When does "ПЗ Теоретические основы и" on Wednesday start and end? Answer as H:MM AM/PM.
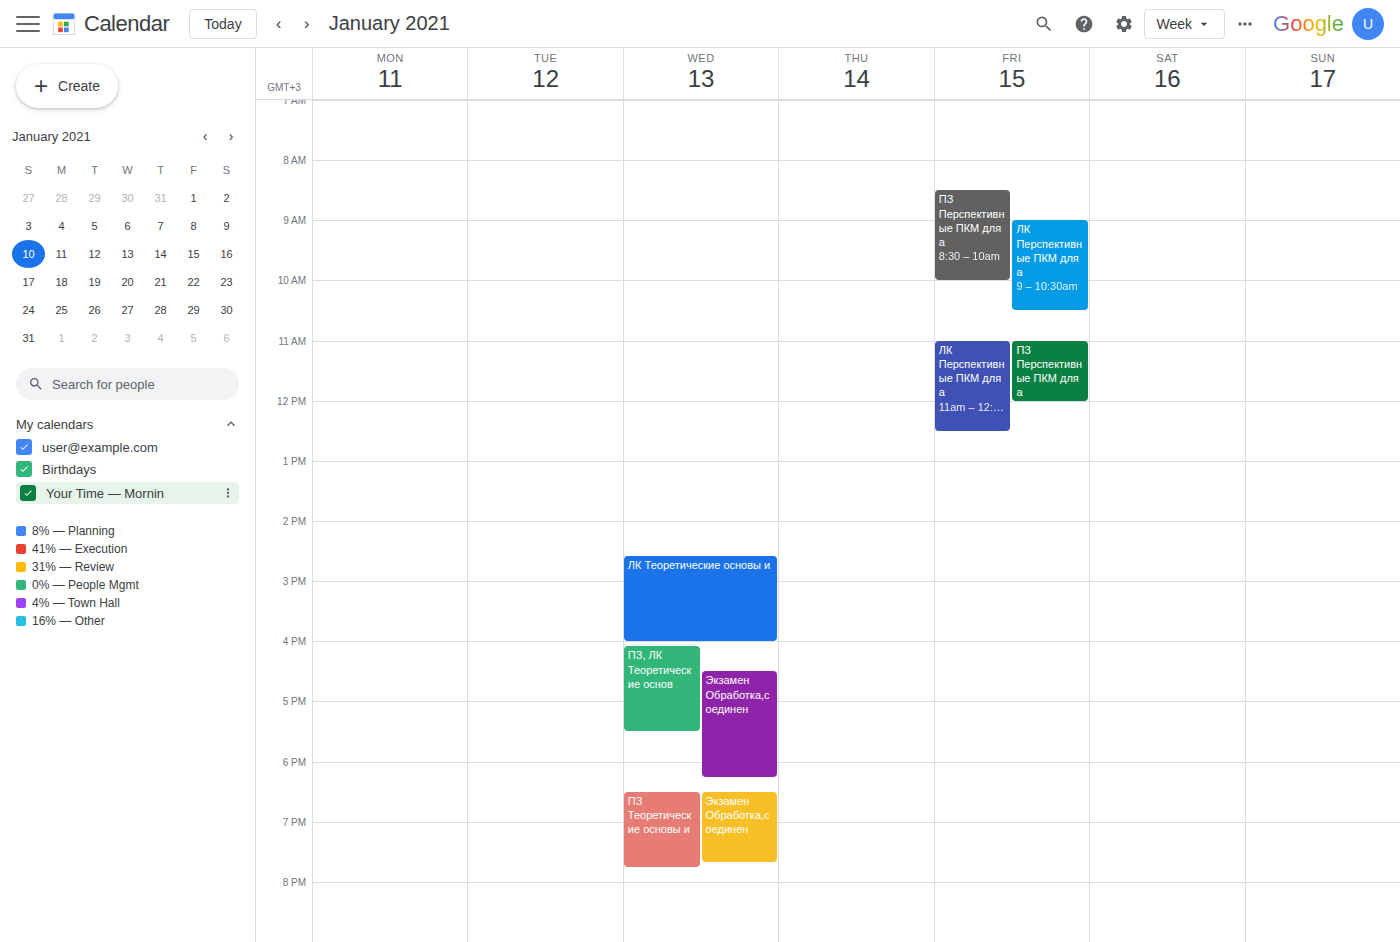
6:30 PM to 7:45 PM